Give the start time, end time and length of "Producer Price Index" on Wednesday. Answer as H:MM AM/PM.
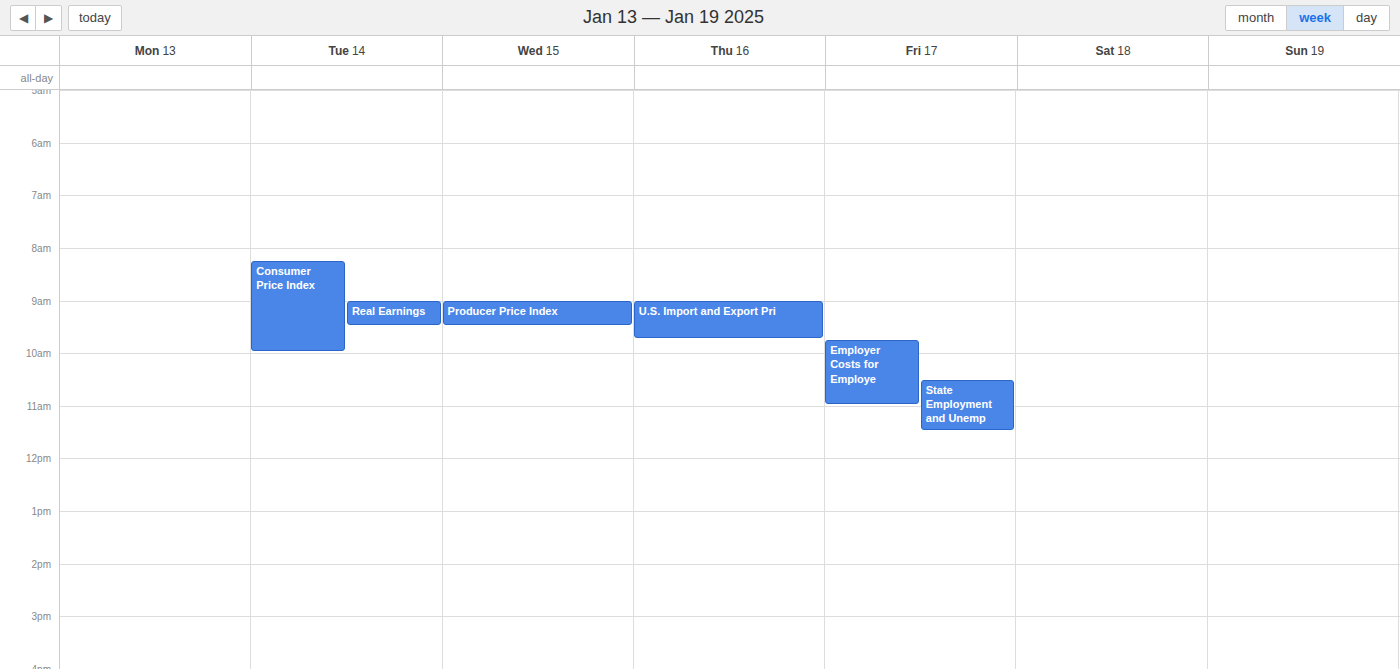
9:00 AM to 9:30 AM, 30 minutes